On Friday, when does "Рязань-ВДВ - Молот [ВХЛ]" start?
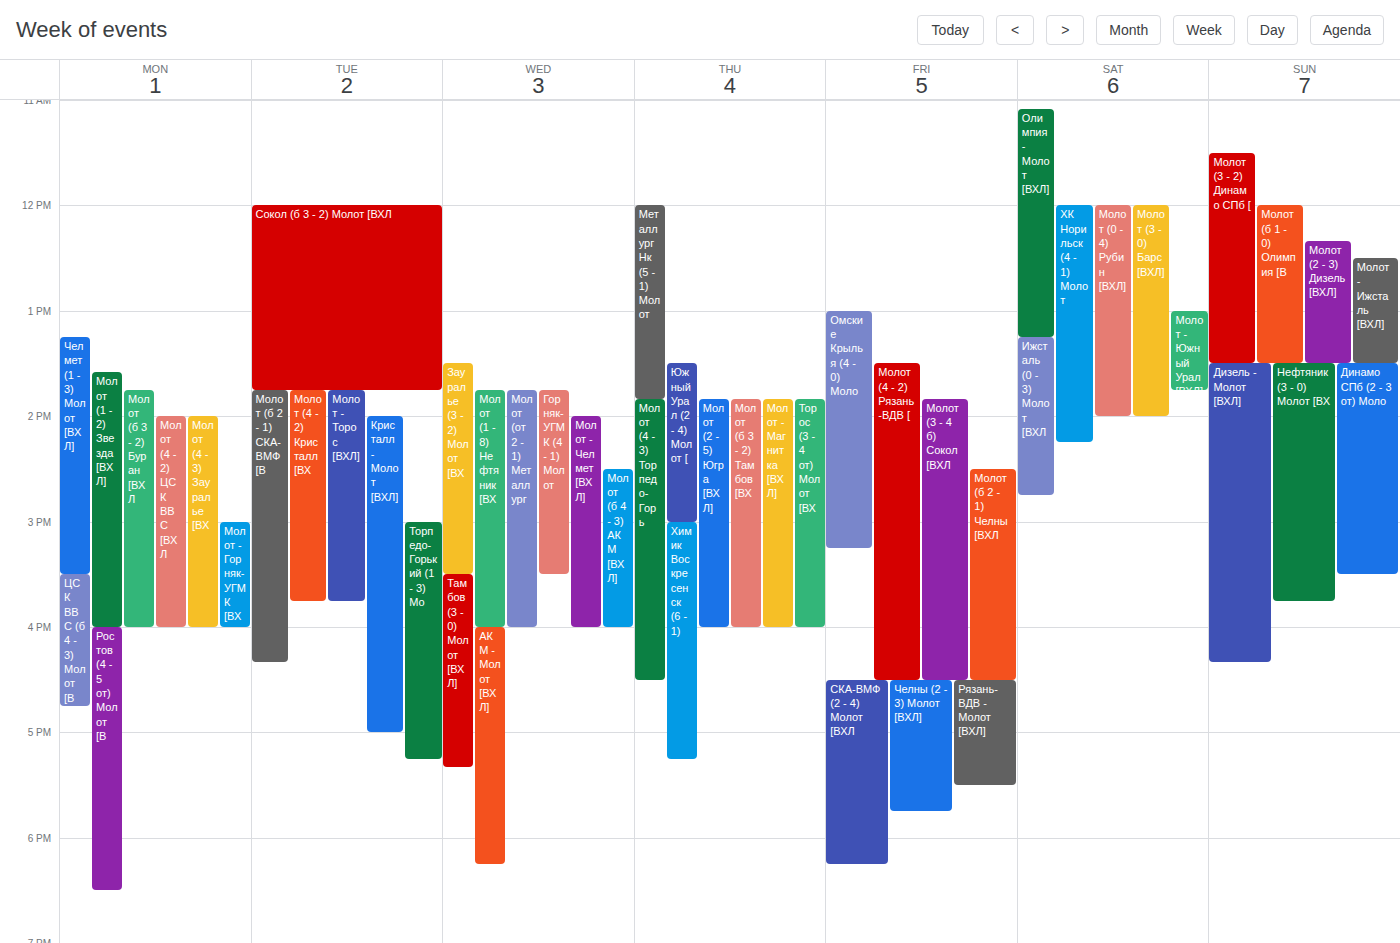
4:30 PM